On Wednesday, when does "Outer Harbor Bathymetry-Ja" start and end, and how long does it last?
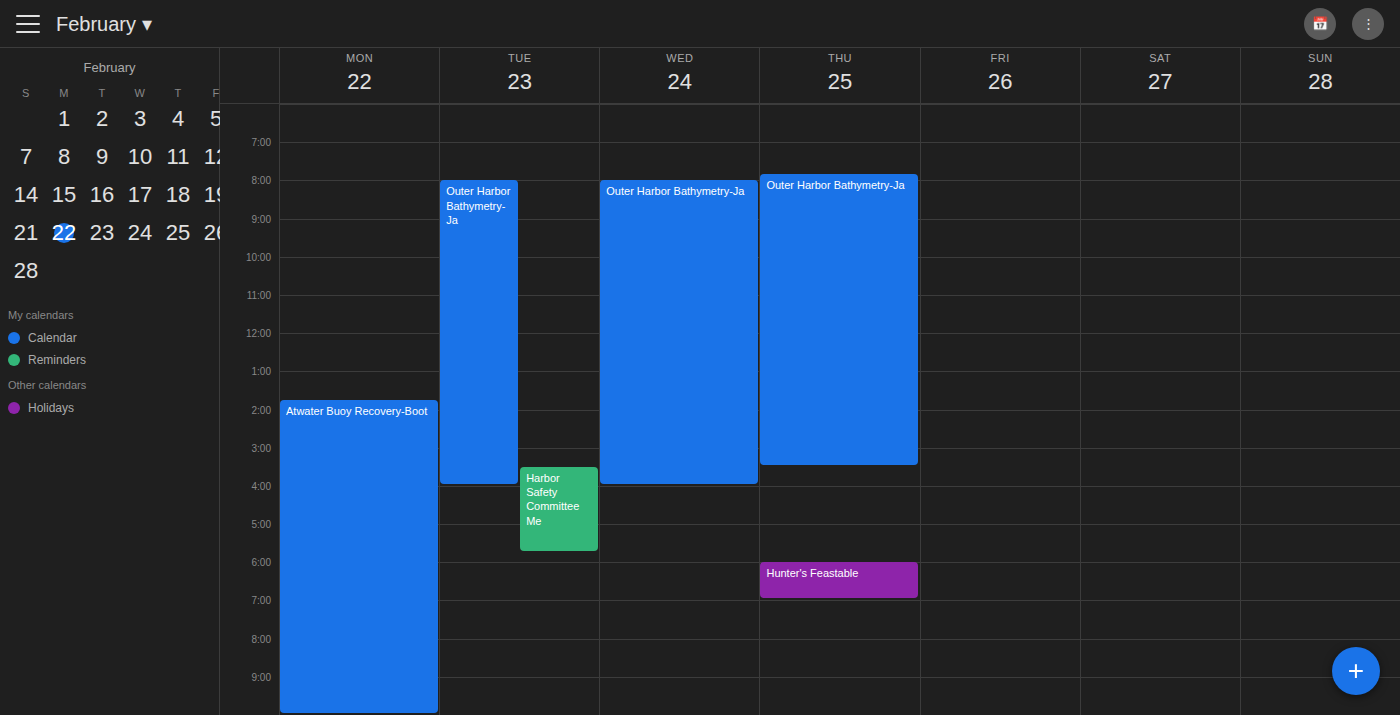
8:00 AM to 4:00 PM, 8 hours